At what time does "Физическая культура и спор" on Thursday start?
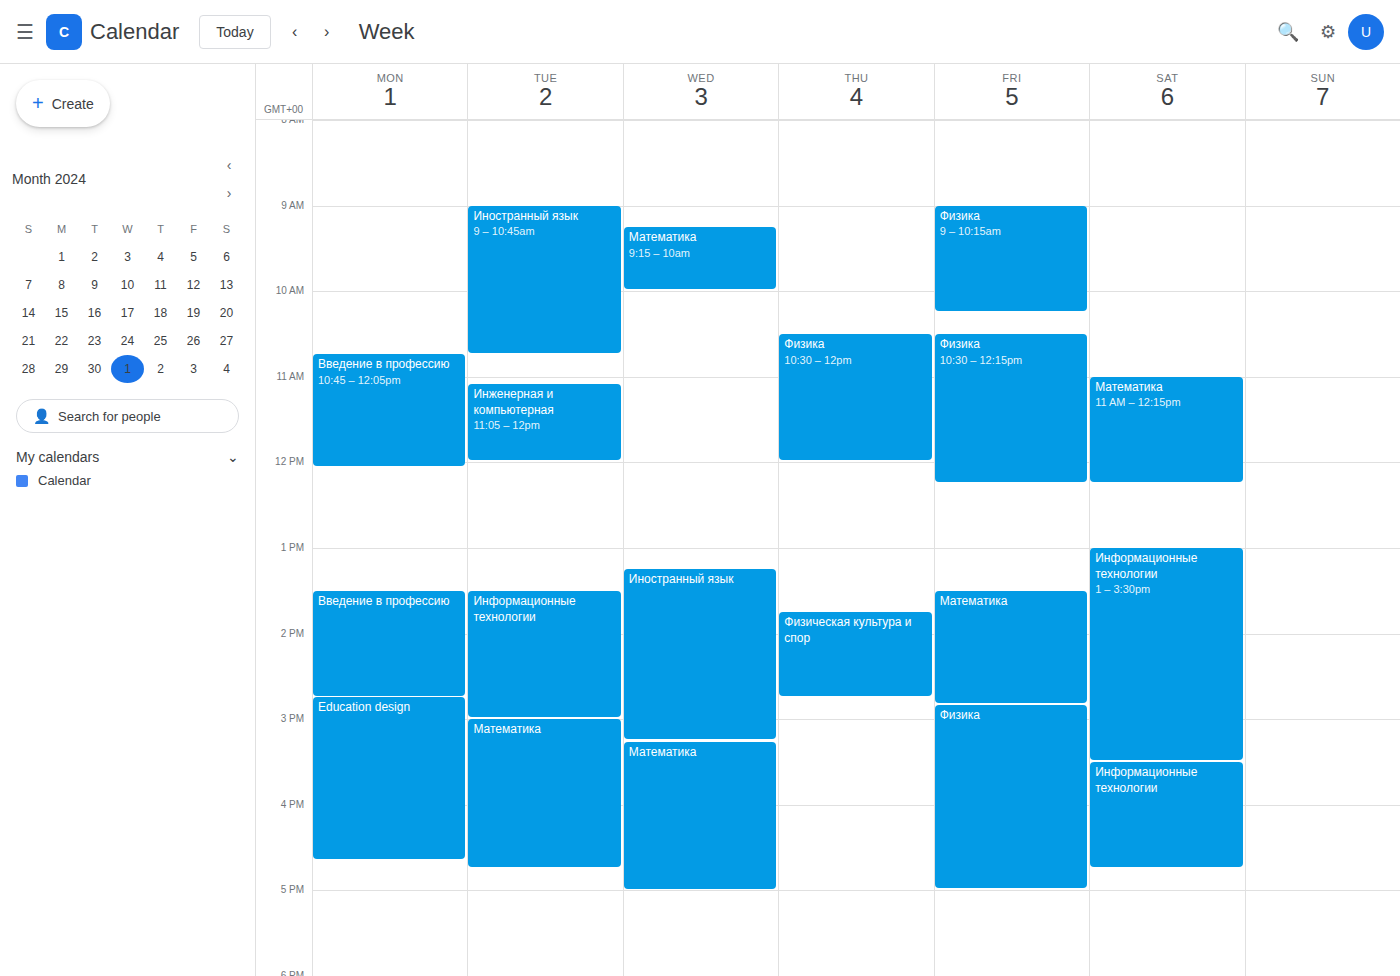
1:45 PM